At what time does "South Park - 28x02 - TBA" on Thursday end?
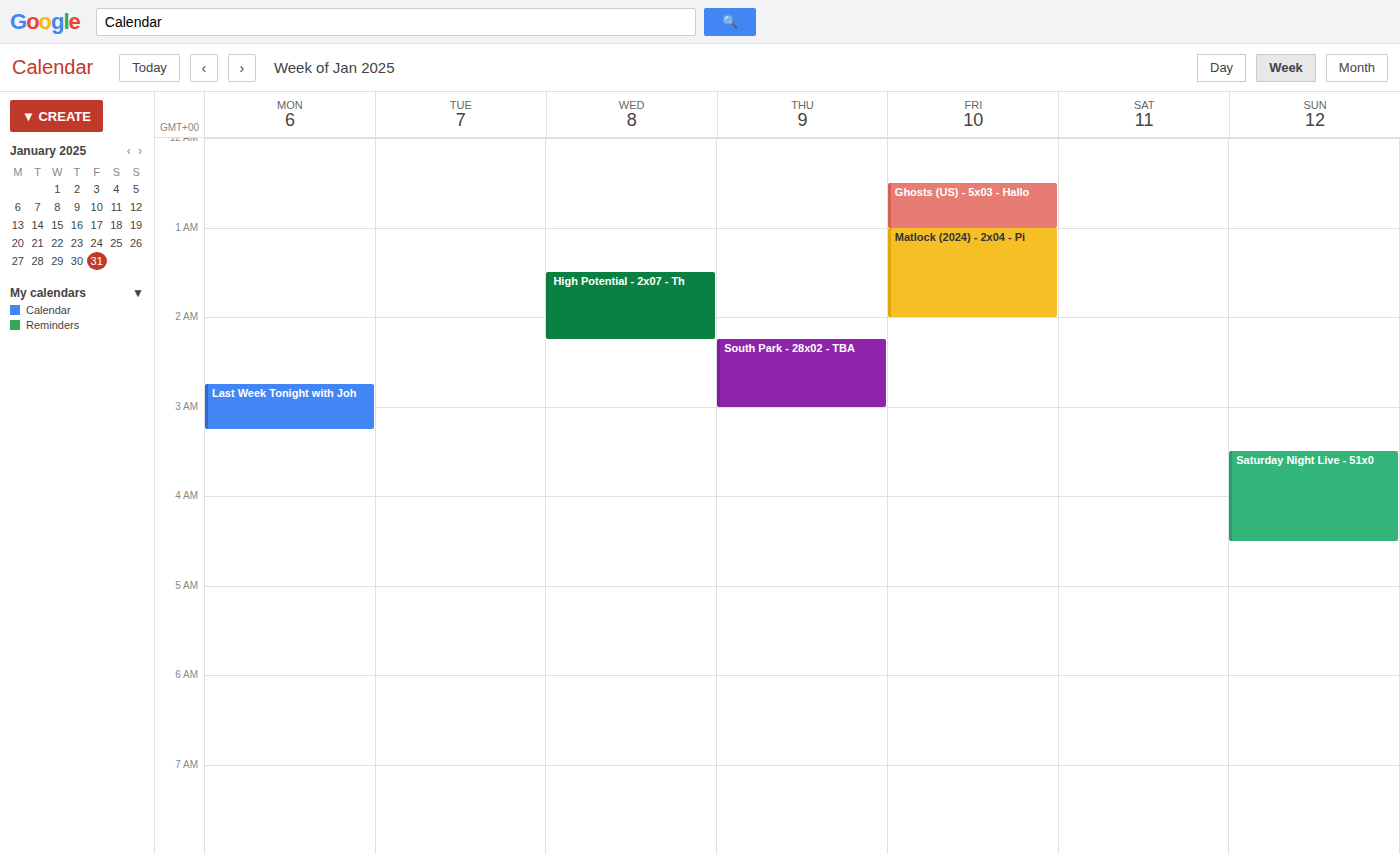
3:00 AM